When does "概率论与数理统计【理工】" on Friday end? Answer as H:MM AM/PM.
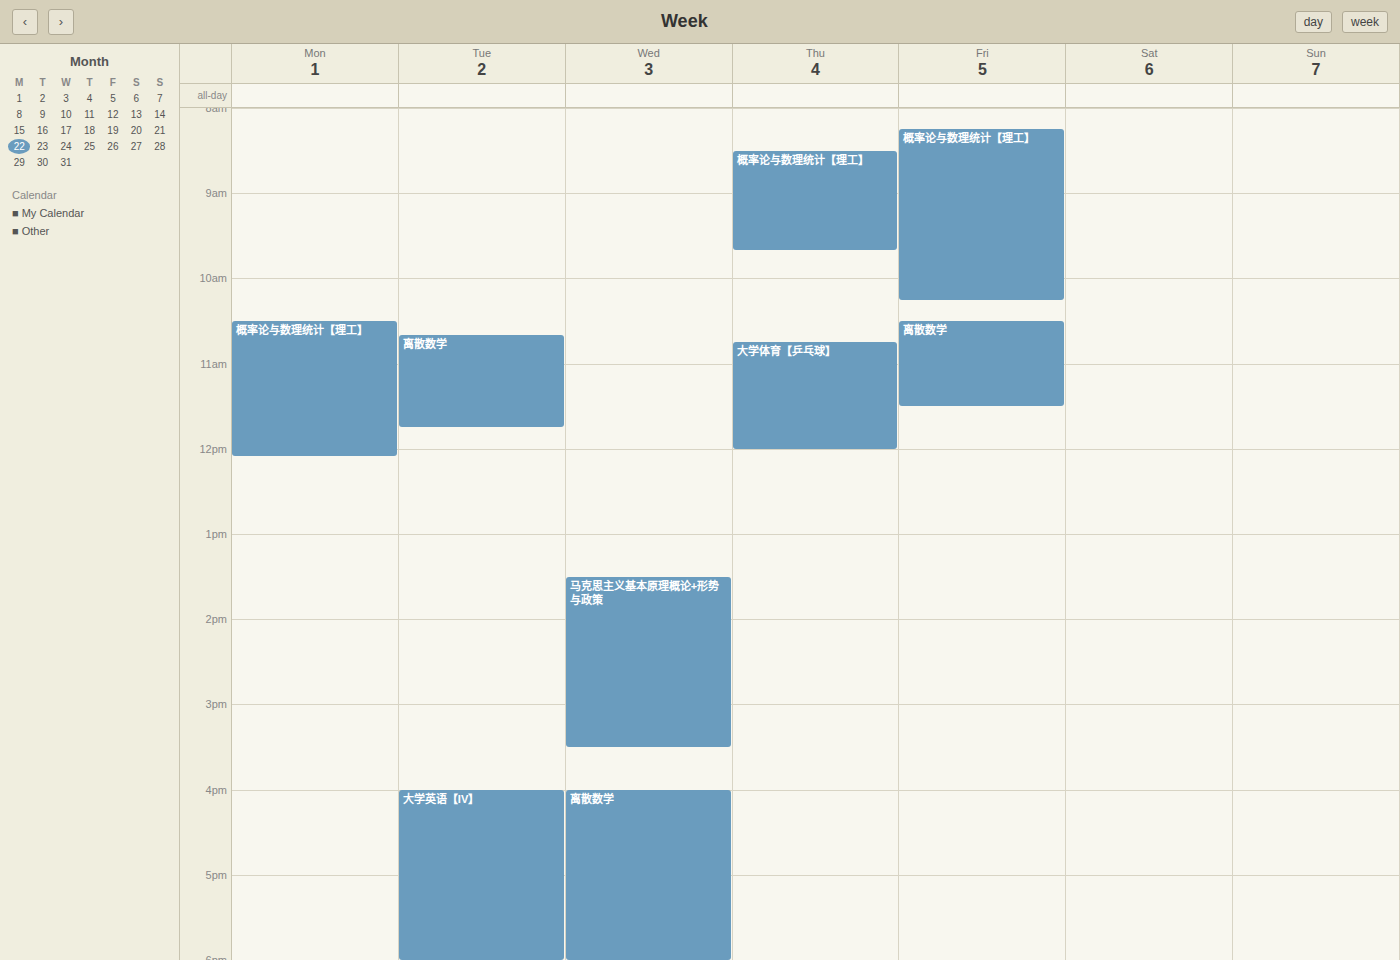
10:15 AM